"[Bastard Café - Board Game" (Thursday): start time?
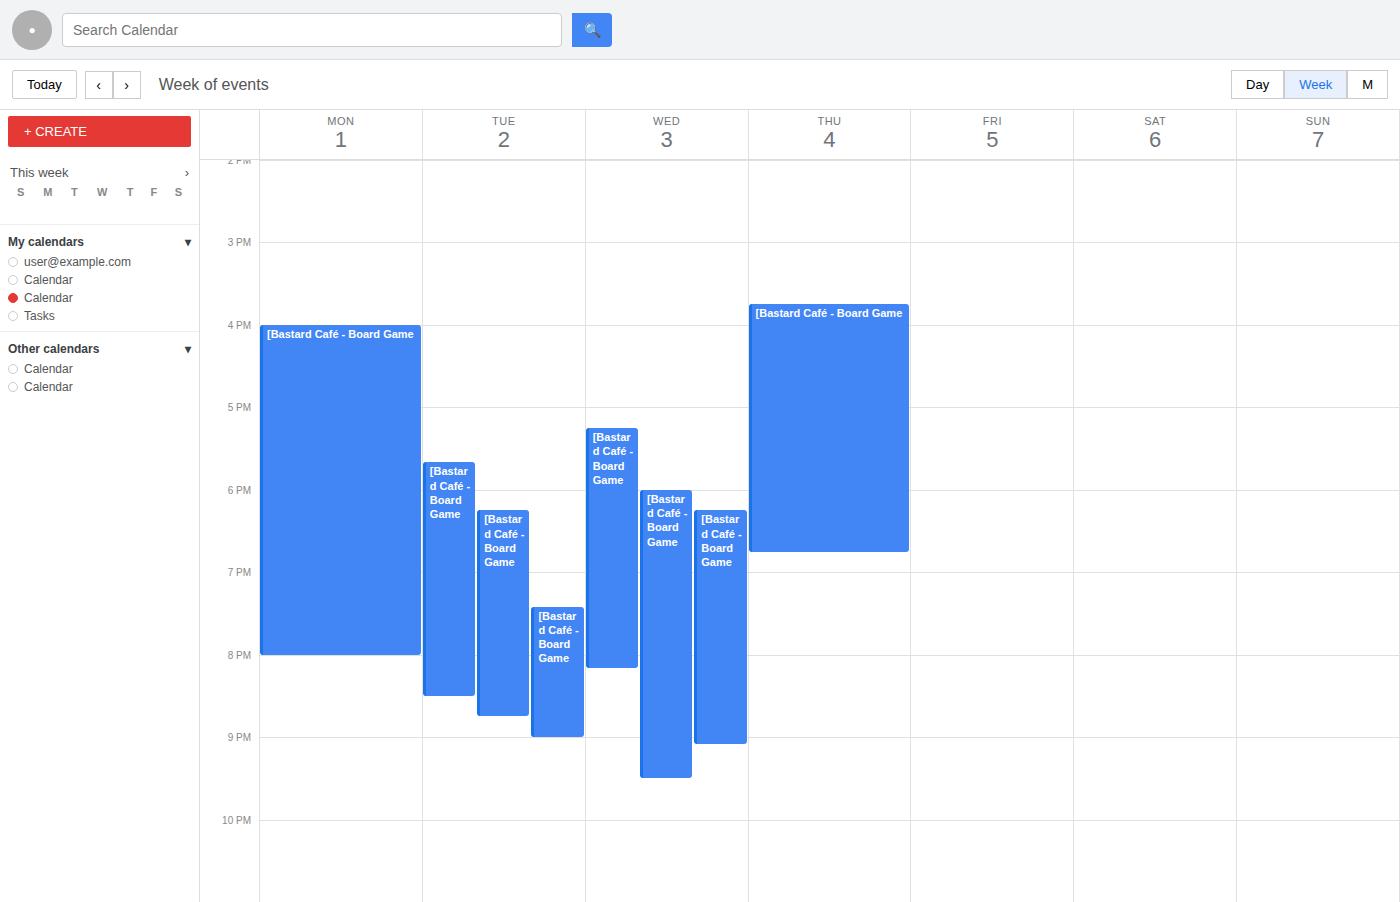
3:45 PM